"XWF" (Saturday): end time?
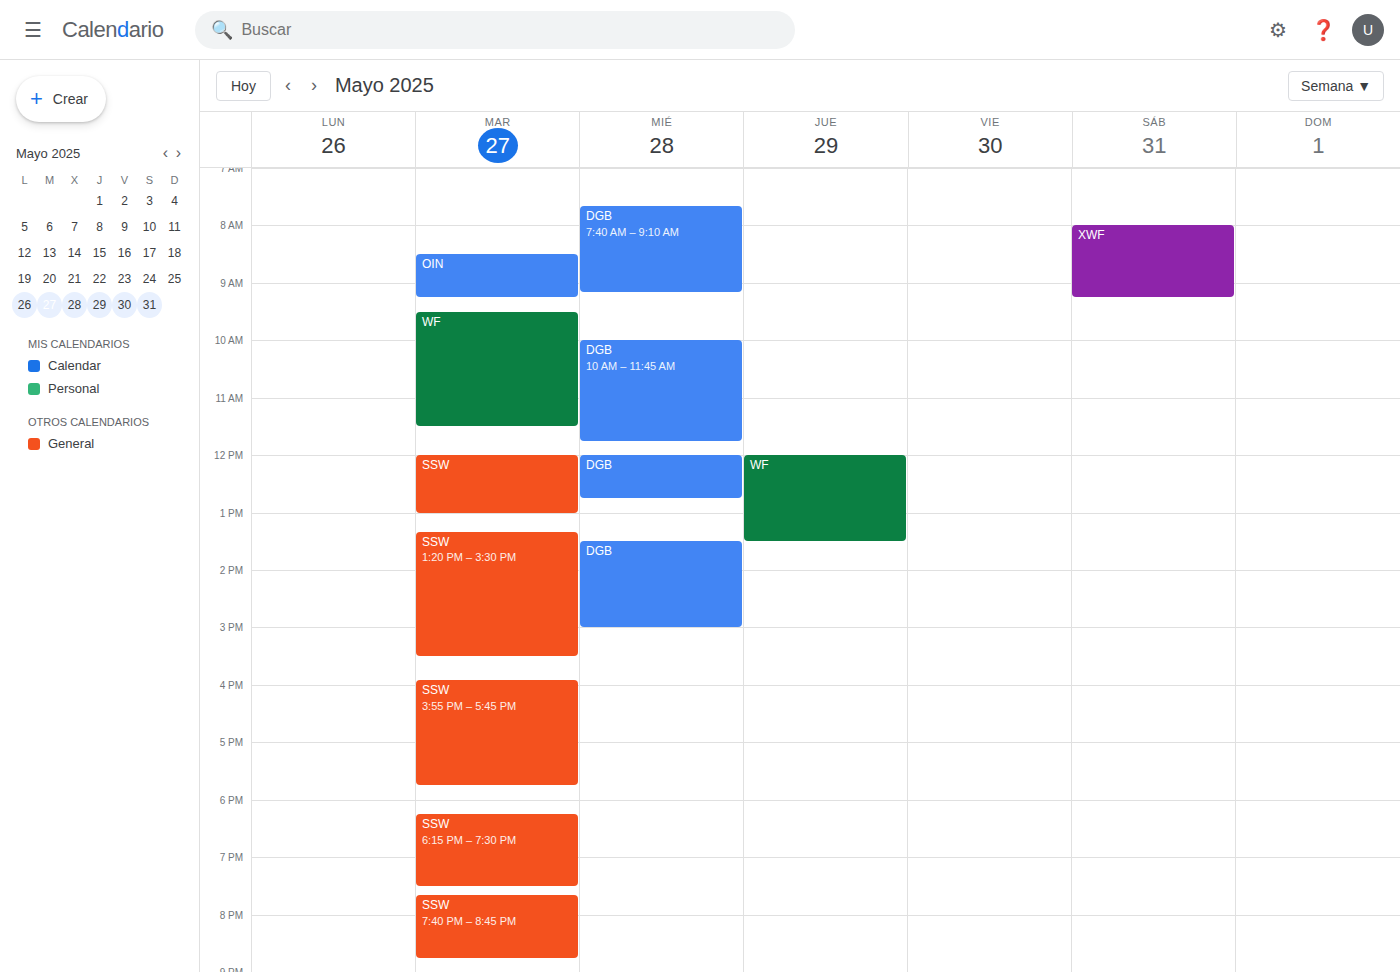
9:15 AM